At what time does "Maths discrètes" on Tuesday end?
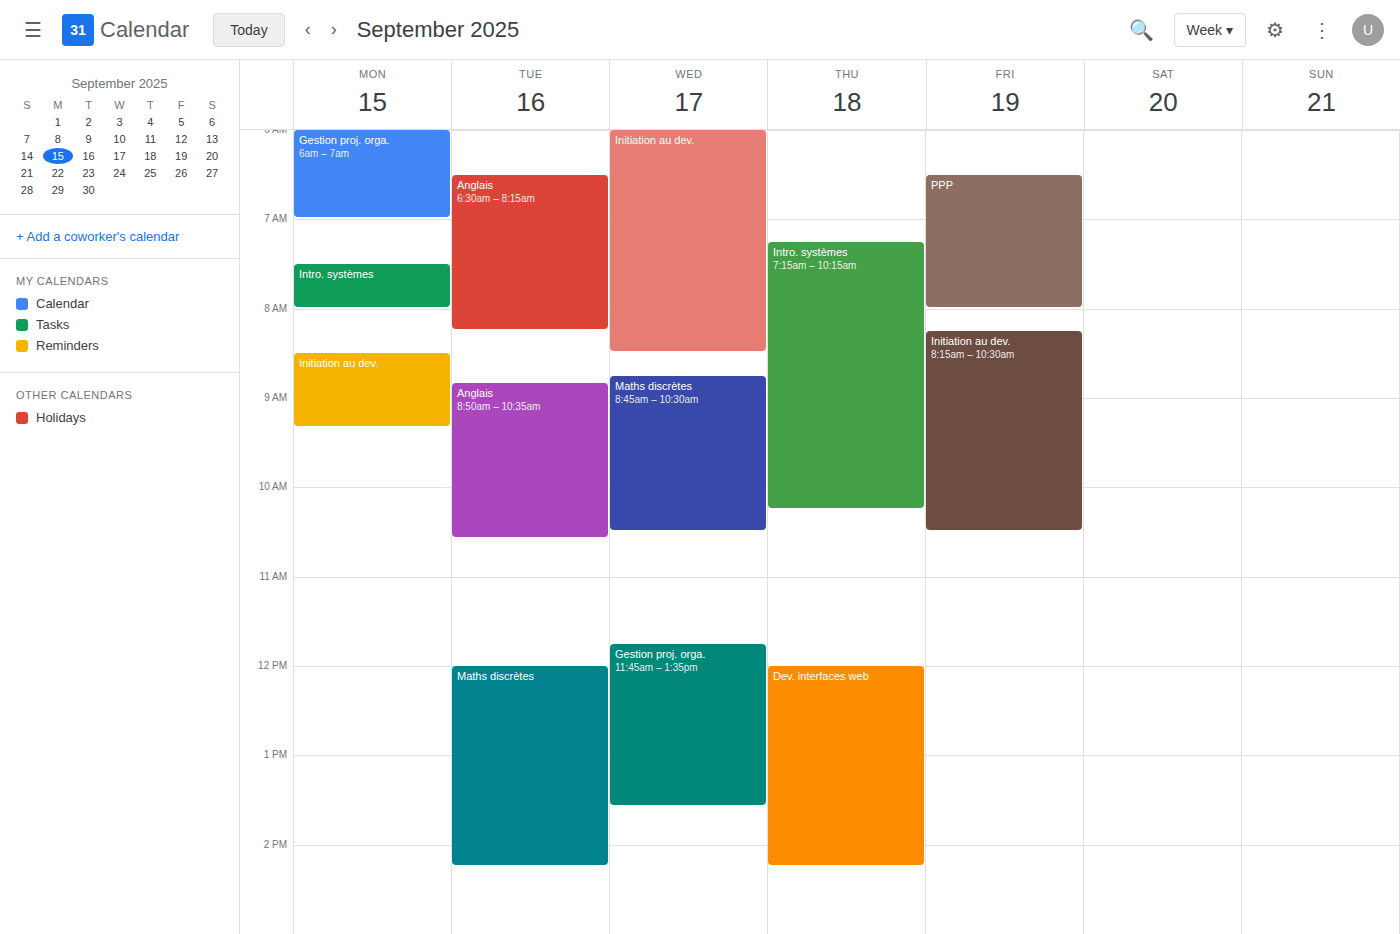
2:15 PM